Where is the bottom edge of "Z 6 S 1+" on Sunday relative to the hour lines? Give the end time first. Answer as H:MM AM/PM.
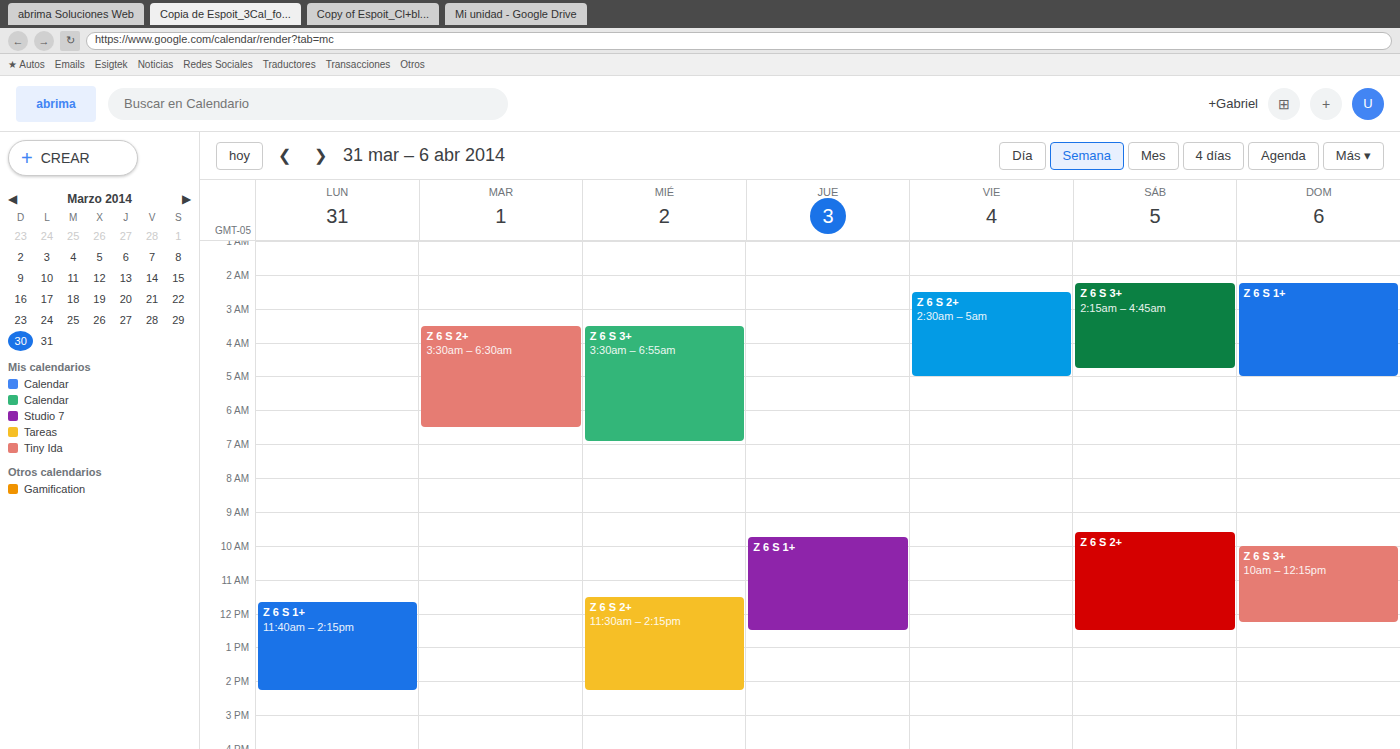
5:00 AM -- exactly on the 5 AM line.